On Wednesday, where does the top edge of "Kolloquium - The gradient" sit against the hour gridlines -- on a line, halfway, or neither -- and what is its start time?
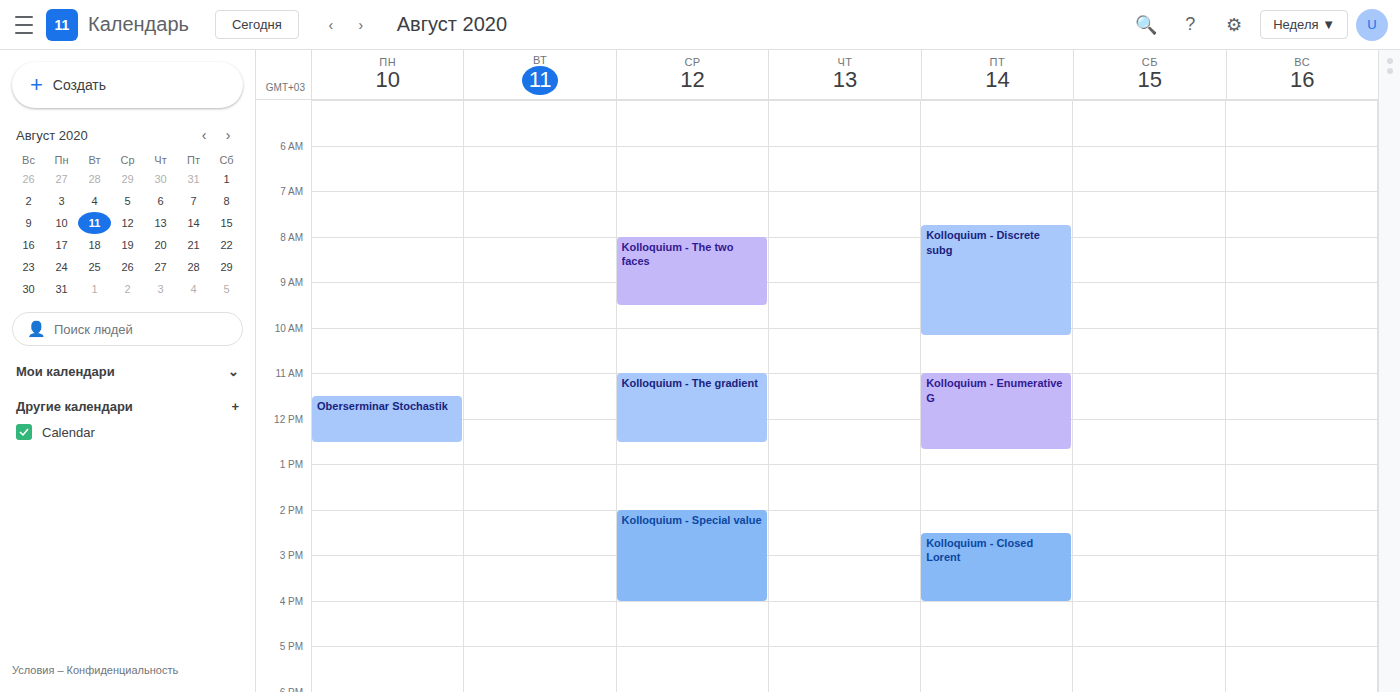
11:00 AM -- exactly on the 11 AM line.